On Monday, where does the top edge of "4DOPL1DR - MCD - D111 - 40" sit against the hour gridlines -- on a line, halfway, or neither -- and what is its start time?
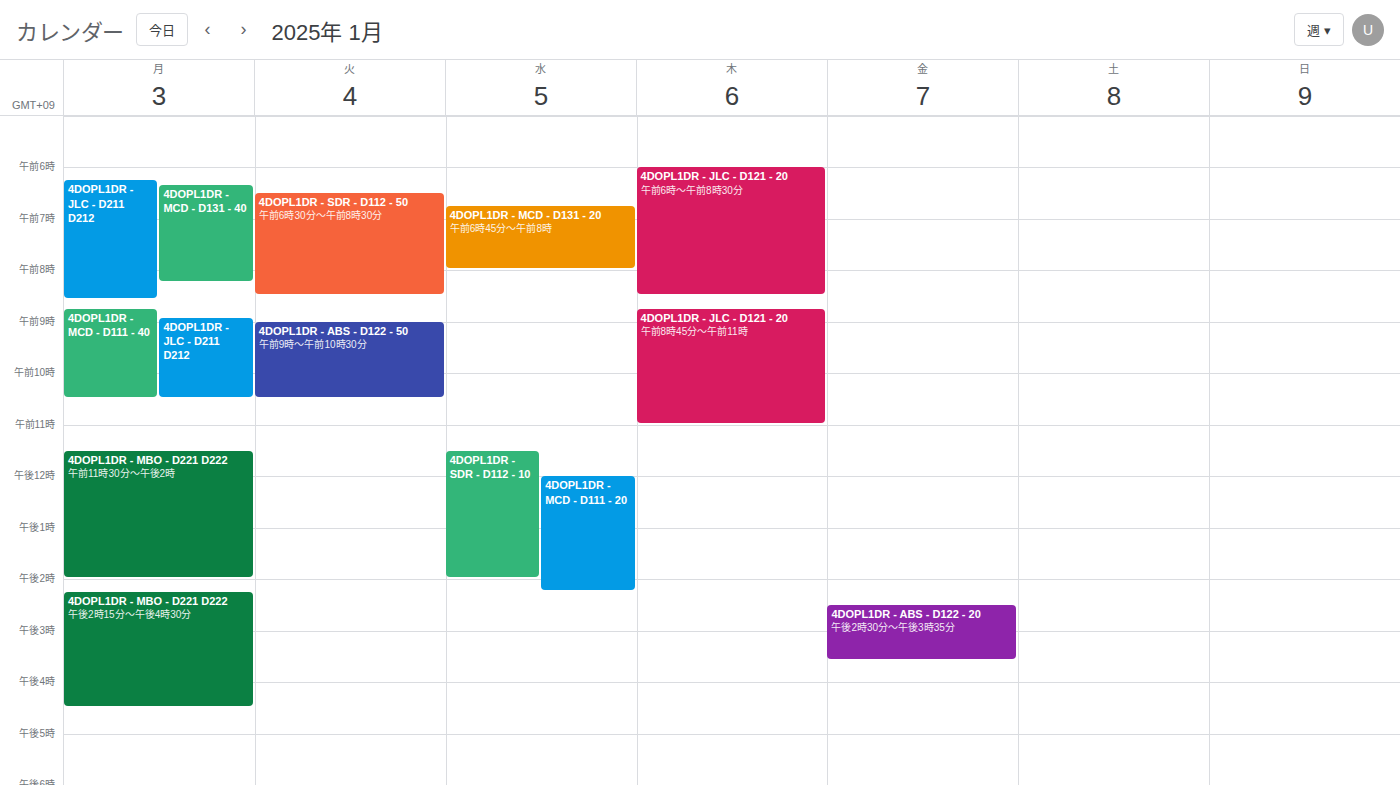
8:45 AM -- neither: three quarters of the way from the 8 AM line to the 9 AM line.